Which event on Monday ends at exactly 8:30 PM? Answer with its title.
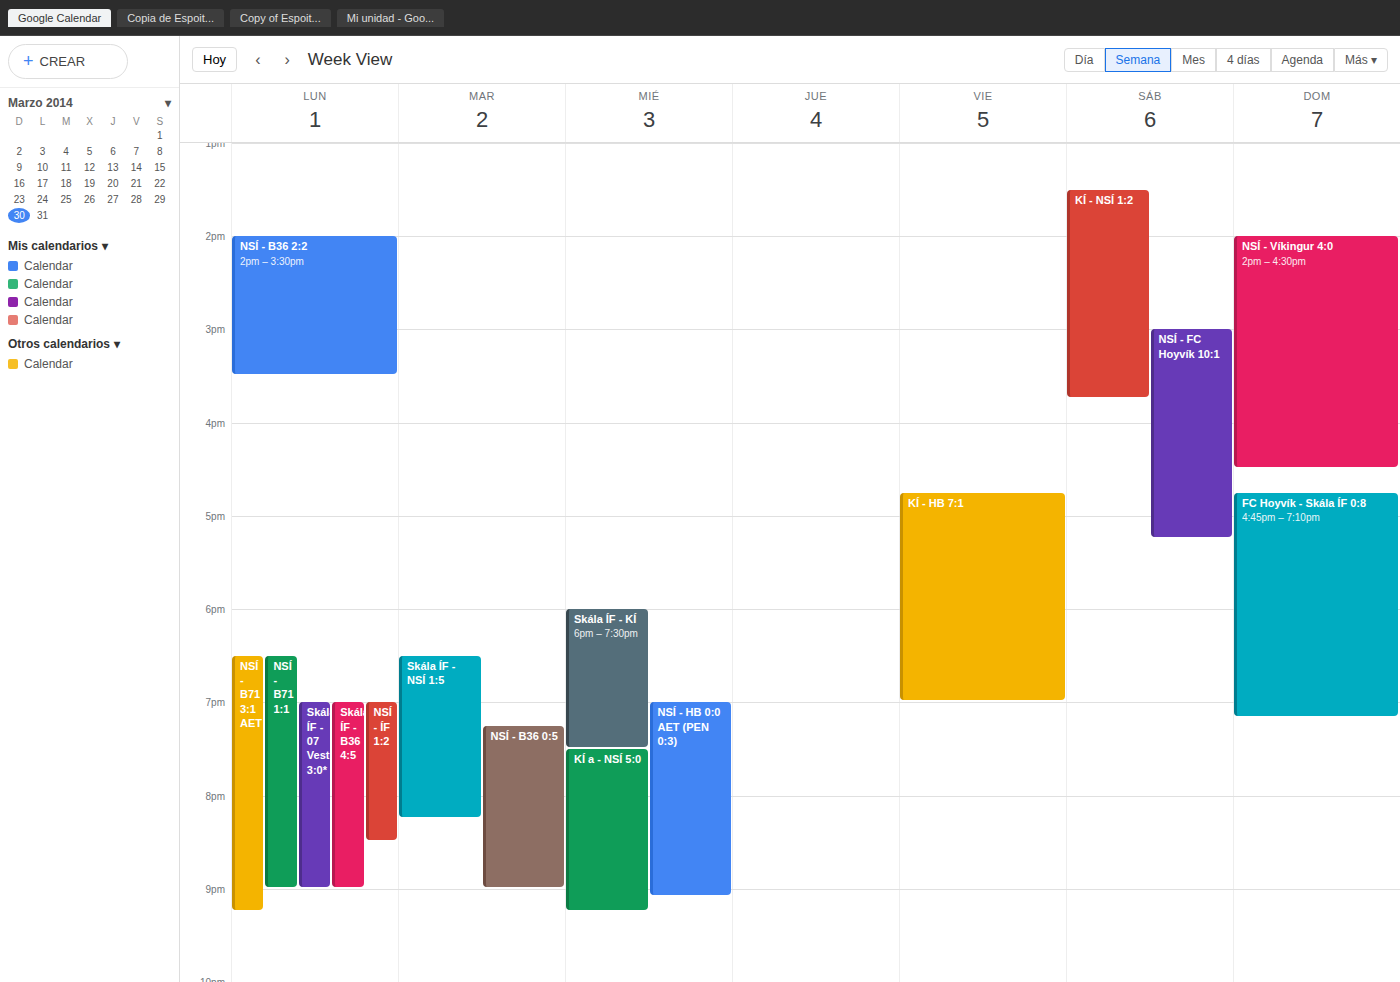
"NSÍ - ÍF 1:2"